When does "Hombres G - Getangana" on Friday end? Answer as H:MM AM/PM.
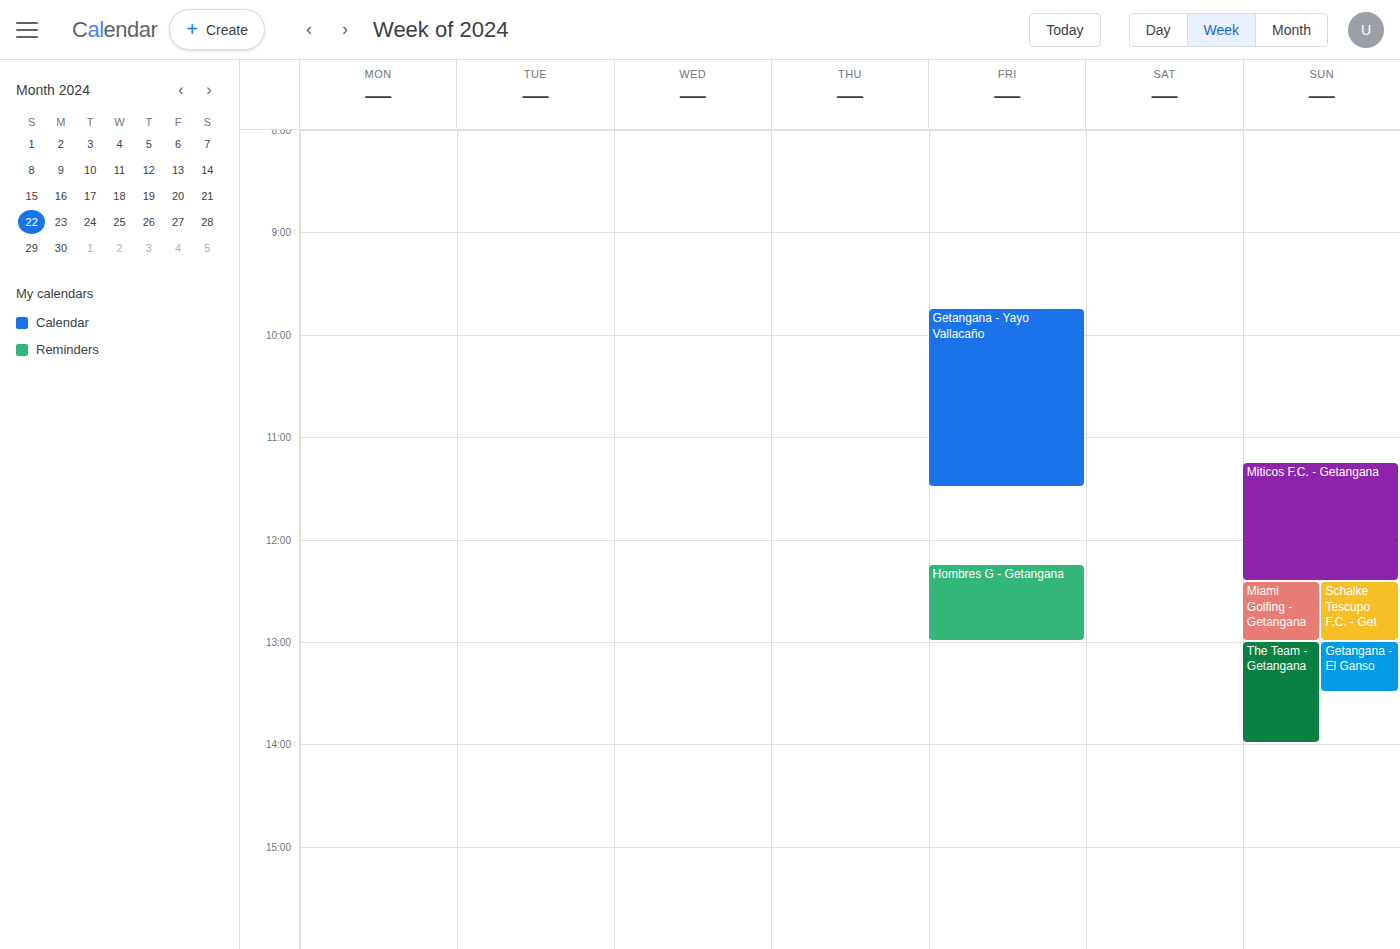
1:00 PM